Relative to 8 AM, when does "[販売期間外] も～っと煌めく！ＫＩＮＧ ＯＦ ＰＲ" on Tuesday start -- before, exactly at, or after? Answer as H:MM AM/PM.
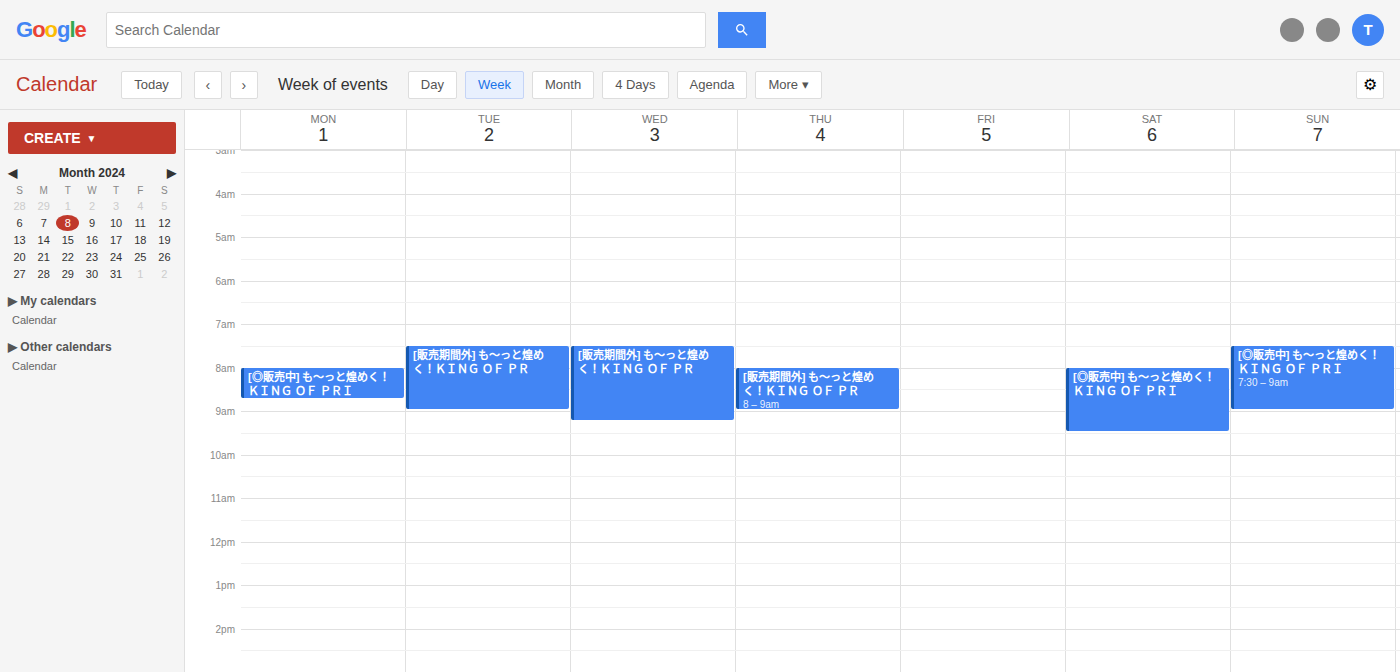
7:30 AM -- before 8 AM, 30 minutes above the 8 AM line.